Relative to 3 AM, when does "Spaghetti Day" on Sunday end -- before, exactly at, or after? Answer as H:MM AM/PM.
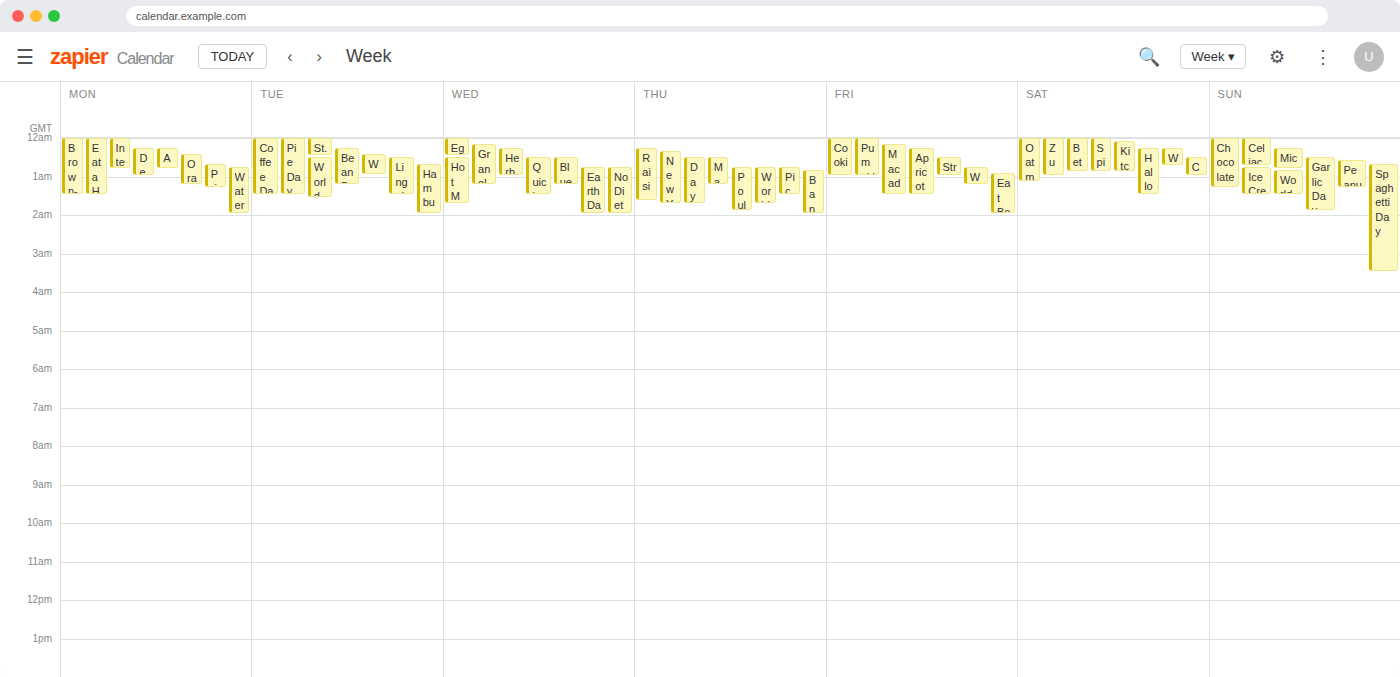
3:30 AM -- after 3 AM, 30 minutes below the 3 AM line.